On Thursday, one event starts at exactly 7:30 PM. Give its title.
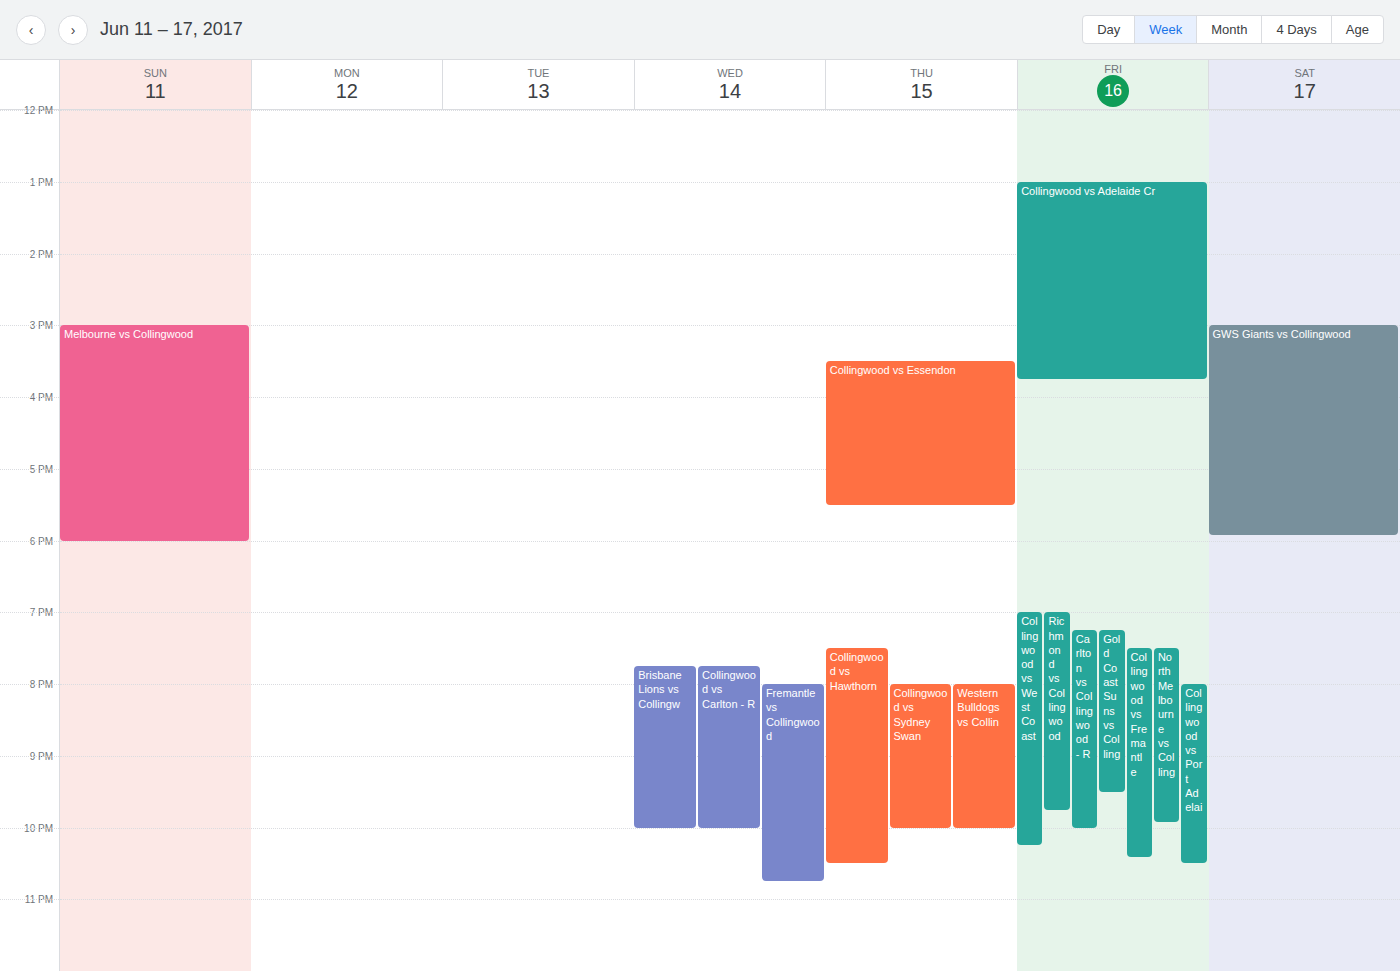
"Collingwood vs Hawthorn"